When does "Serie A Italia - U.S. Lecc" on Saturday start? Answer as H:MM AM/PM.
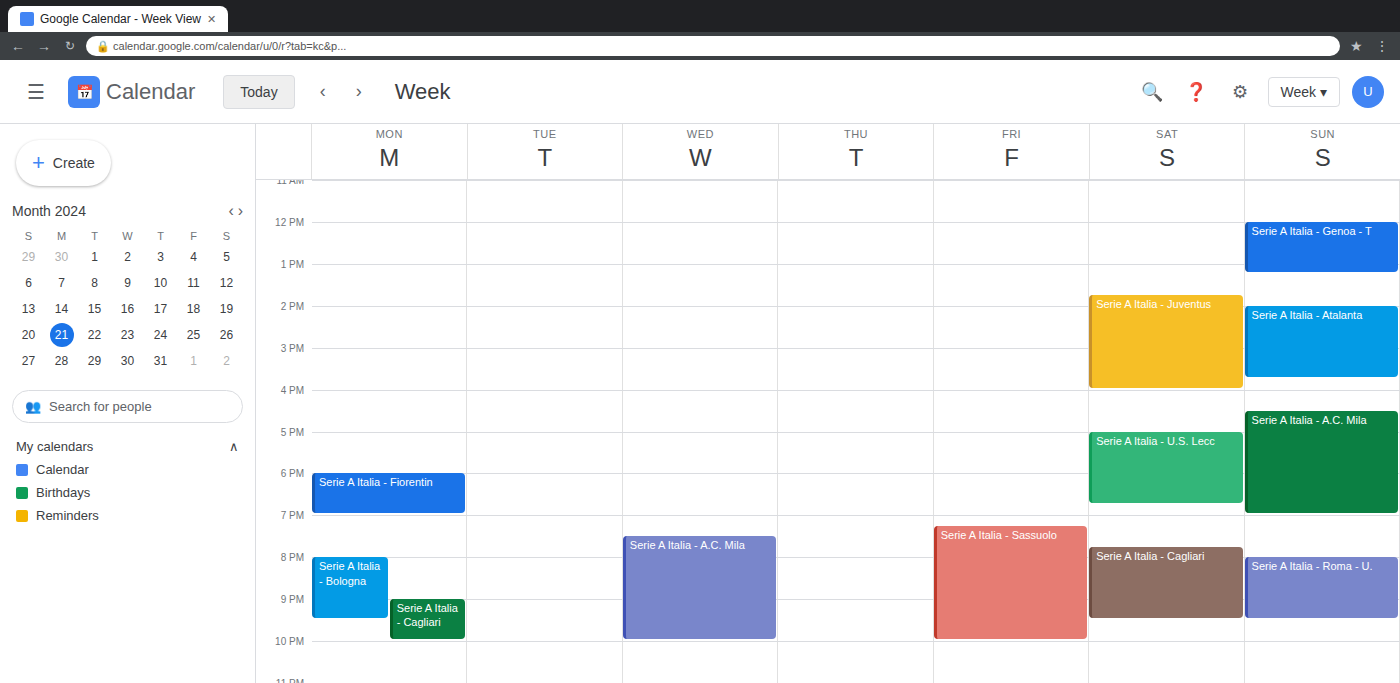
5:00 PM